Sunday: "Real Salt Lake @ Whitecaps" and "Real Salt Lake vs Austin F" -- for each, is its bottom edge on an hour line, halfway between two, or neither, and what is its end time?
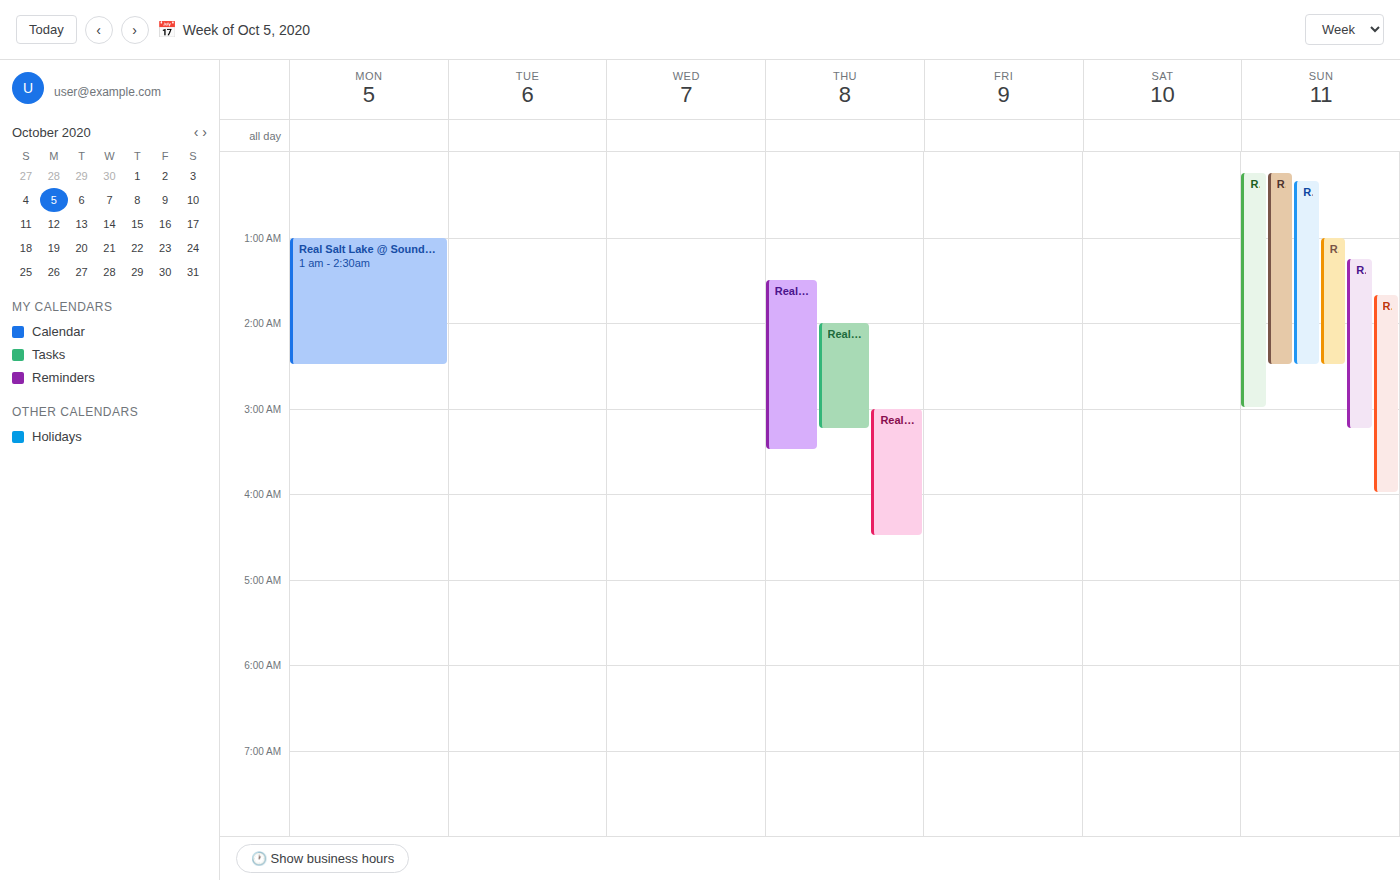
"Real Salt Lake @ Whitecaps": 3:00 AM, exactly on the 3 AM line. "Real Salt Lake vs Austin F": 4:00 AM, exactly on the 4 AM line.